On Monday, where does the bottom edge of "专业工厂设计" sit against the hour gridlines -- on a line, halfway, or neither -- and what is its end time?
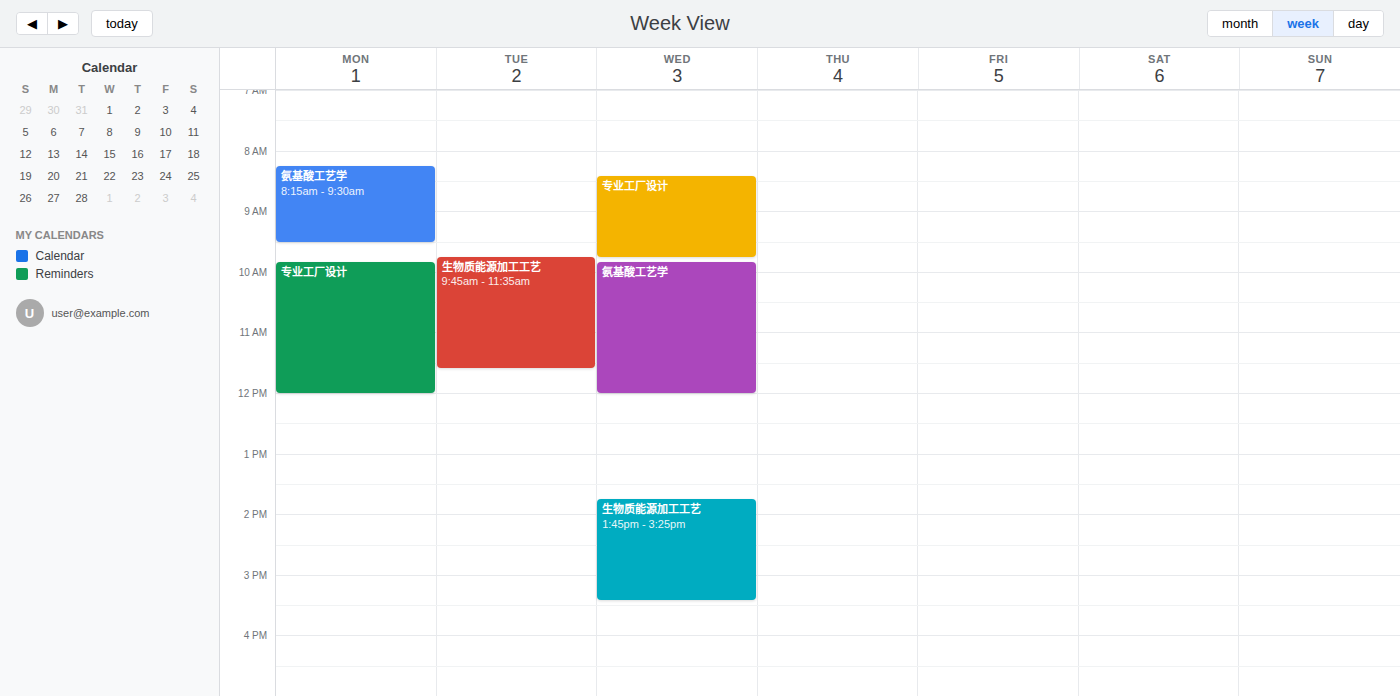
12:00 PM -- exactly on the 12 PM line.